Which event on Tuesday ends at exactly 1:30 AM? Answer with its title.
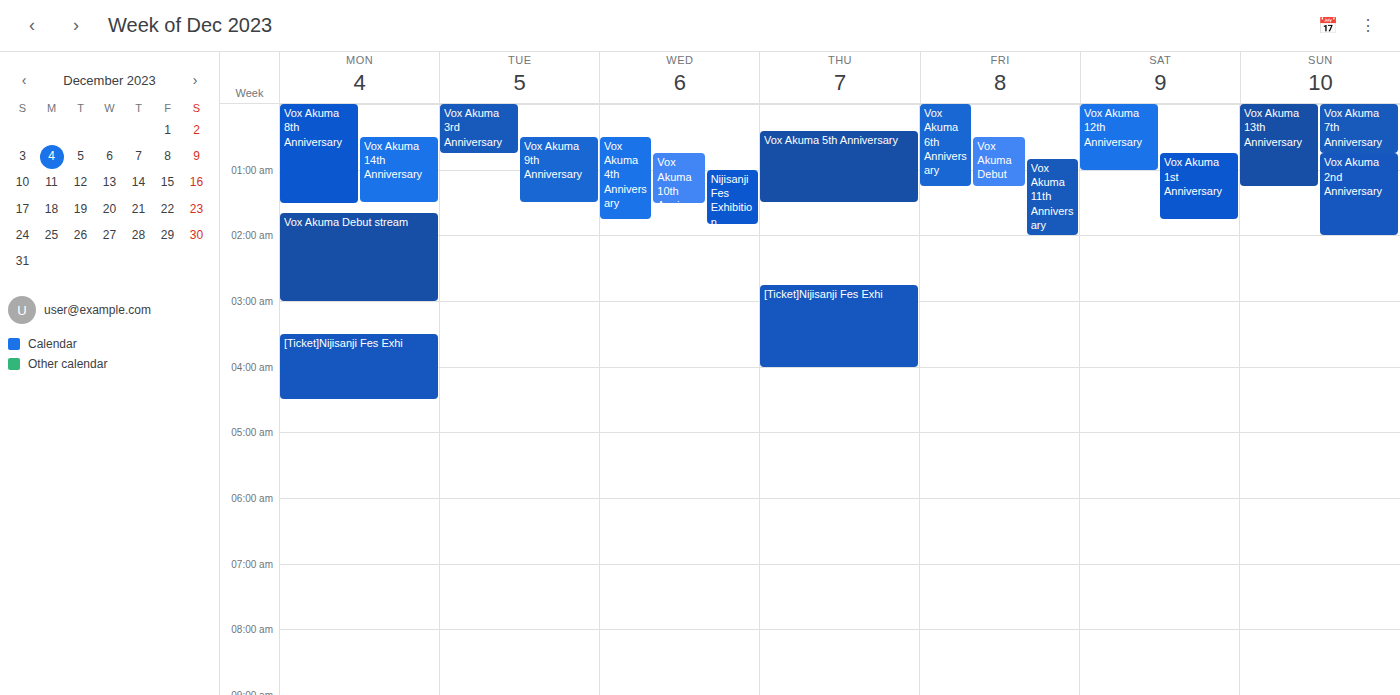
"Vox Akuma 9th Anniversary"